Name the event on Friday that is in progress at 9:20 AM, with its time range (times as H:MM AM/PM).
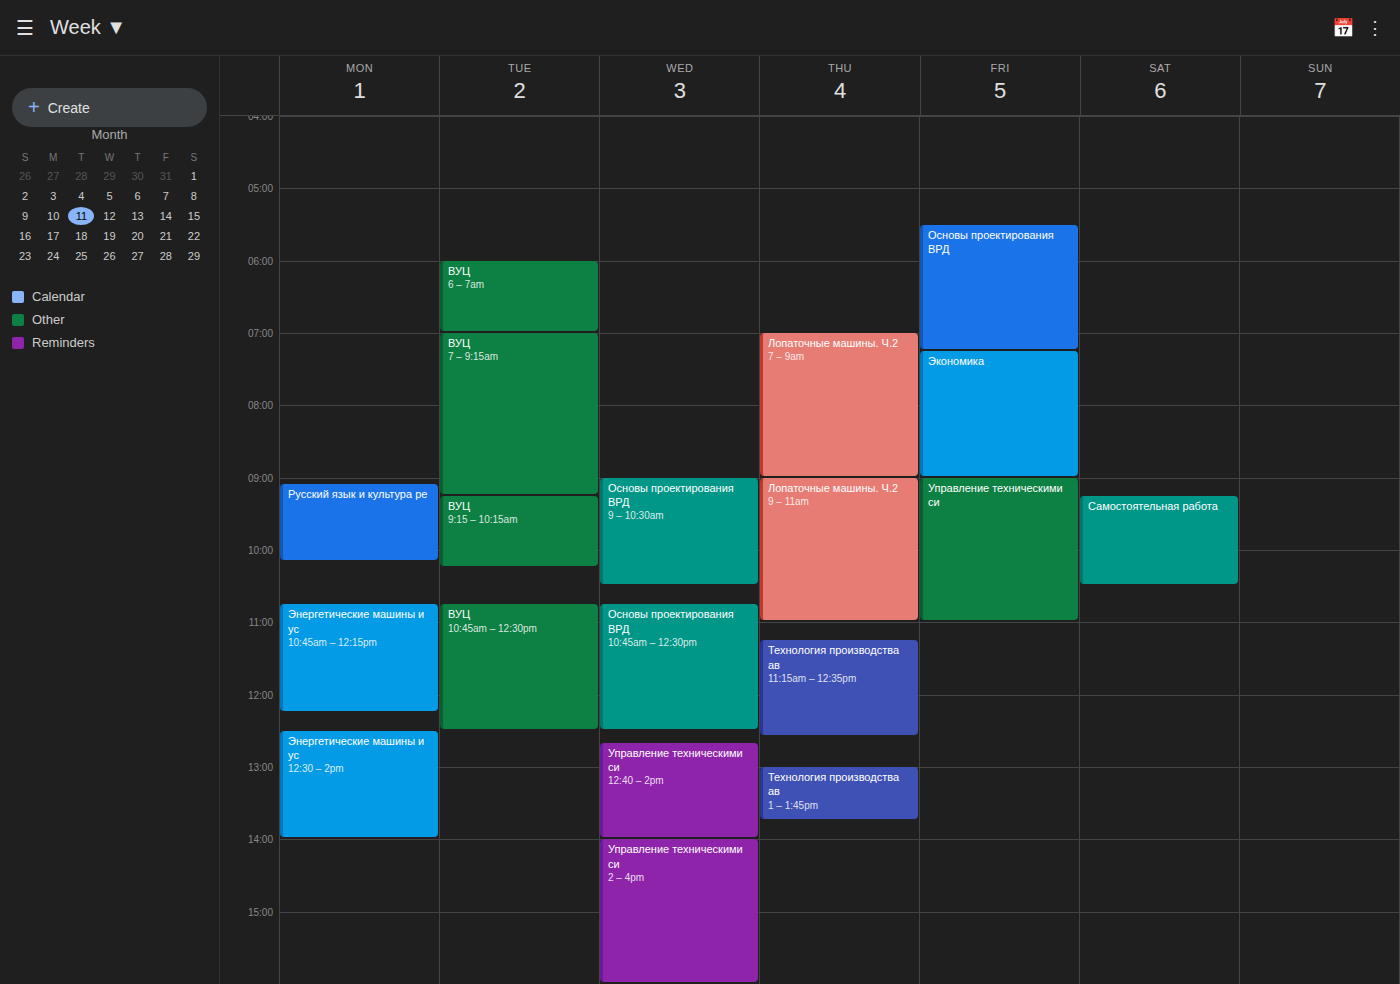
"Управление техническими си", 9:00 AM to 11:00 AM